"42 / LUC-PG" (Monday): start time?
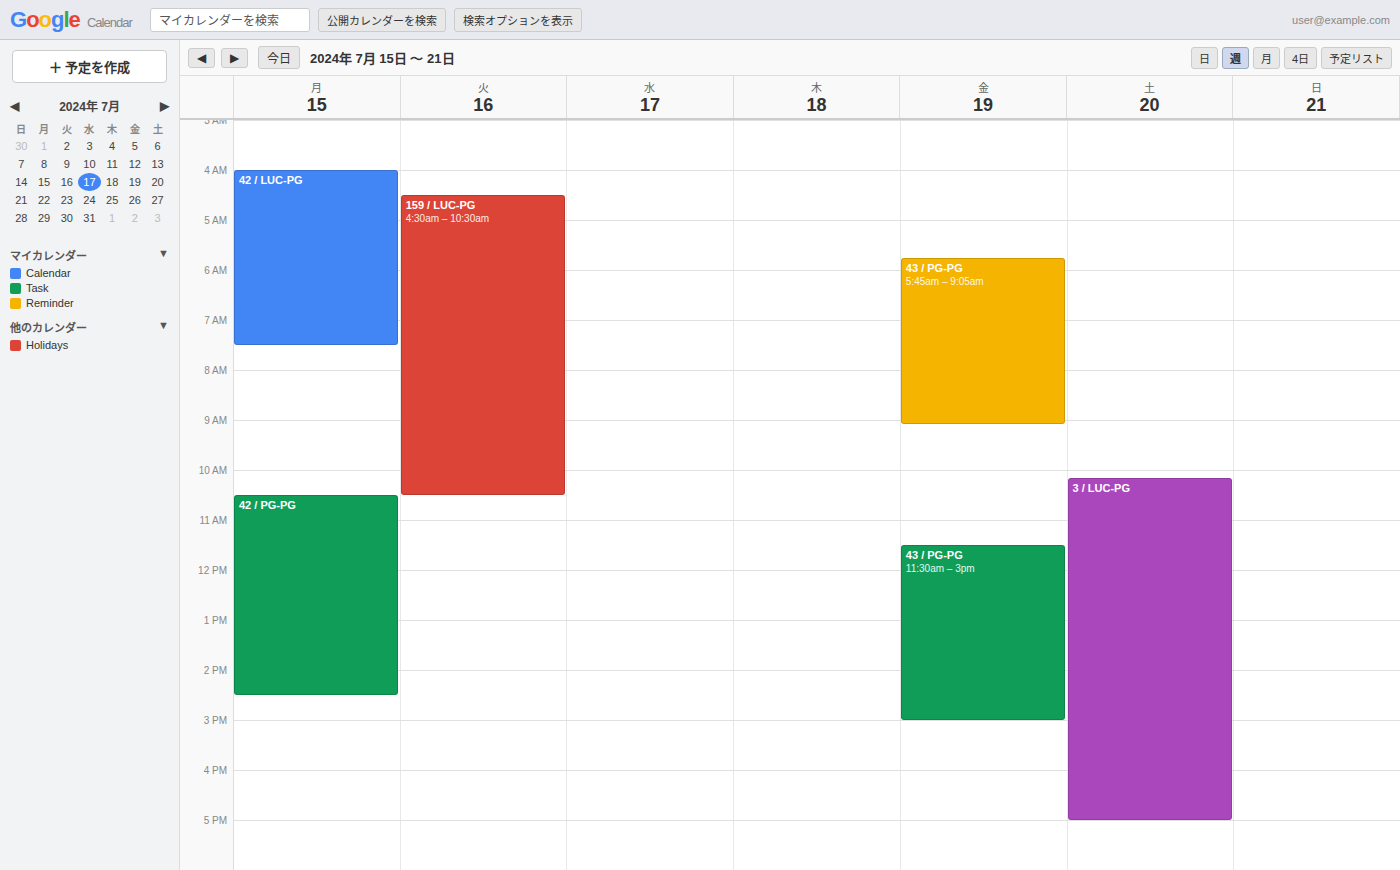
4:00 AM